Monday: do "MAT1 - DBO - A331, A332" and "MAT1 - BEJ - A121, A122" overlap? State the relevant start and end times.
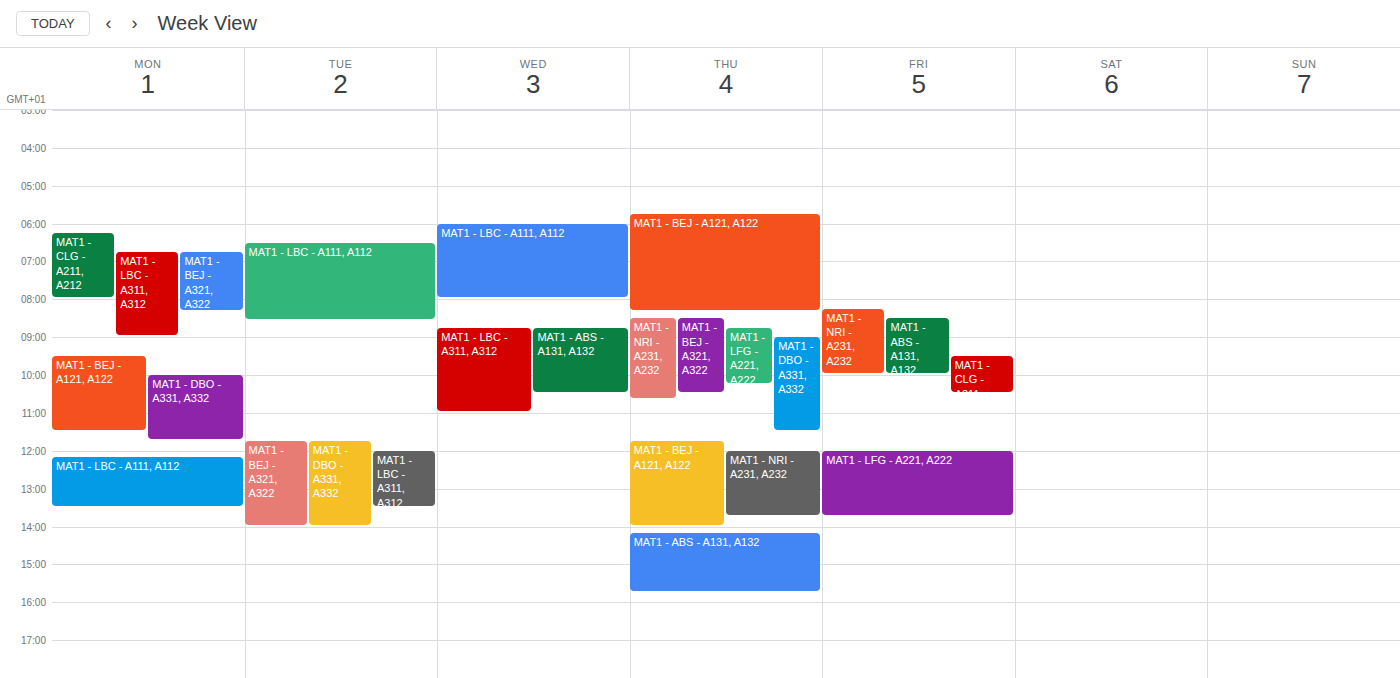
"MAT1 - DBO - A331, A332" starts at 10:00 AM, before "MAT1 - BEJ - A121, A122" ends at 11:30 AM -- they overlap.